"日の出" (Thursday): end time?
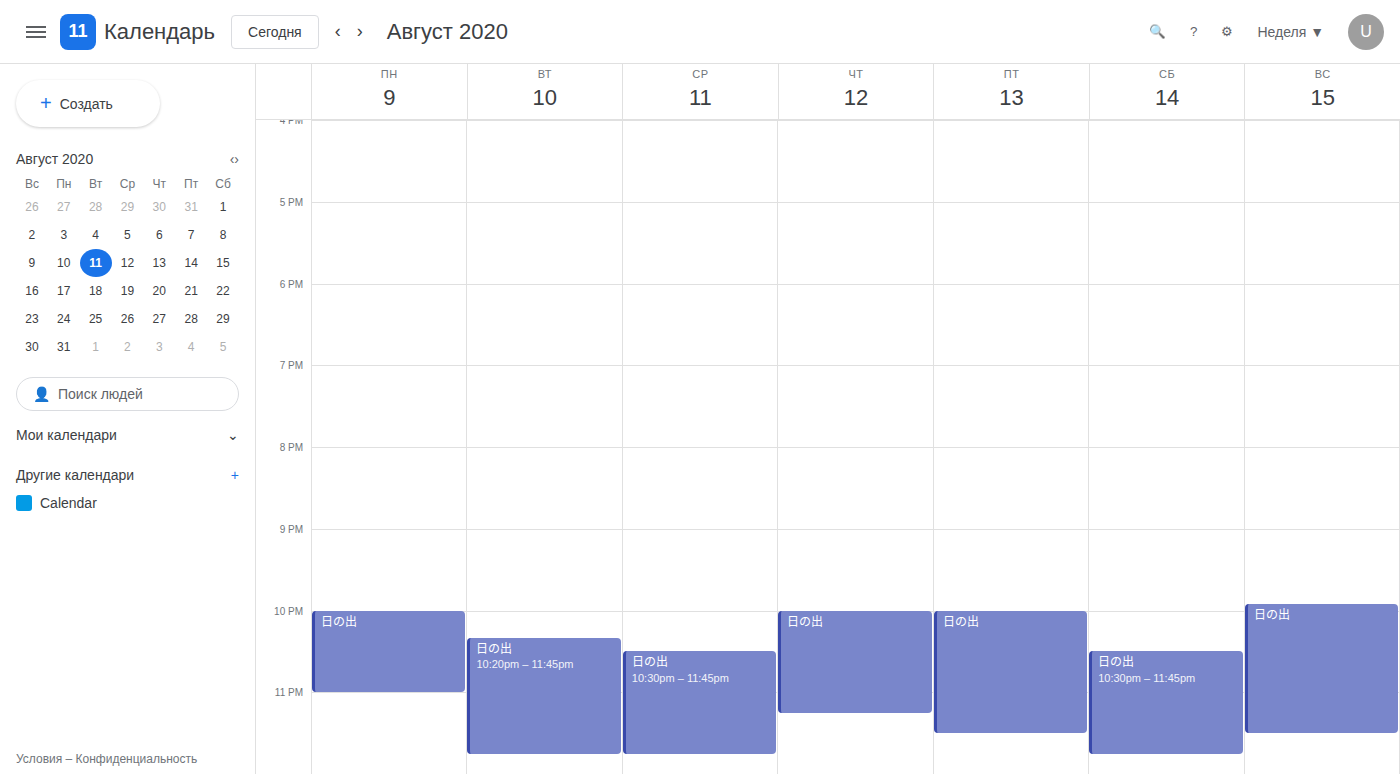
11:15 PM